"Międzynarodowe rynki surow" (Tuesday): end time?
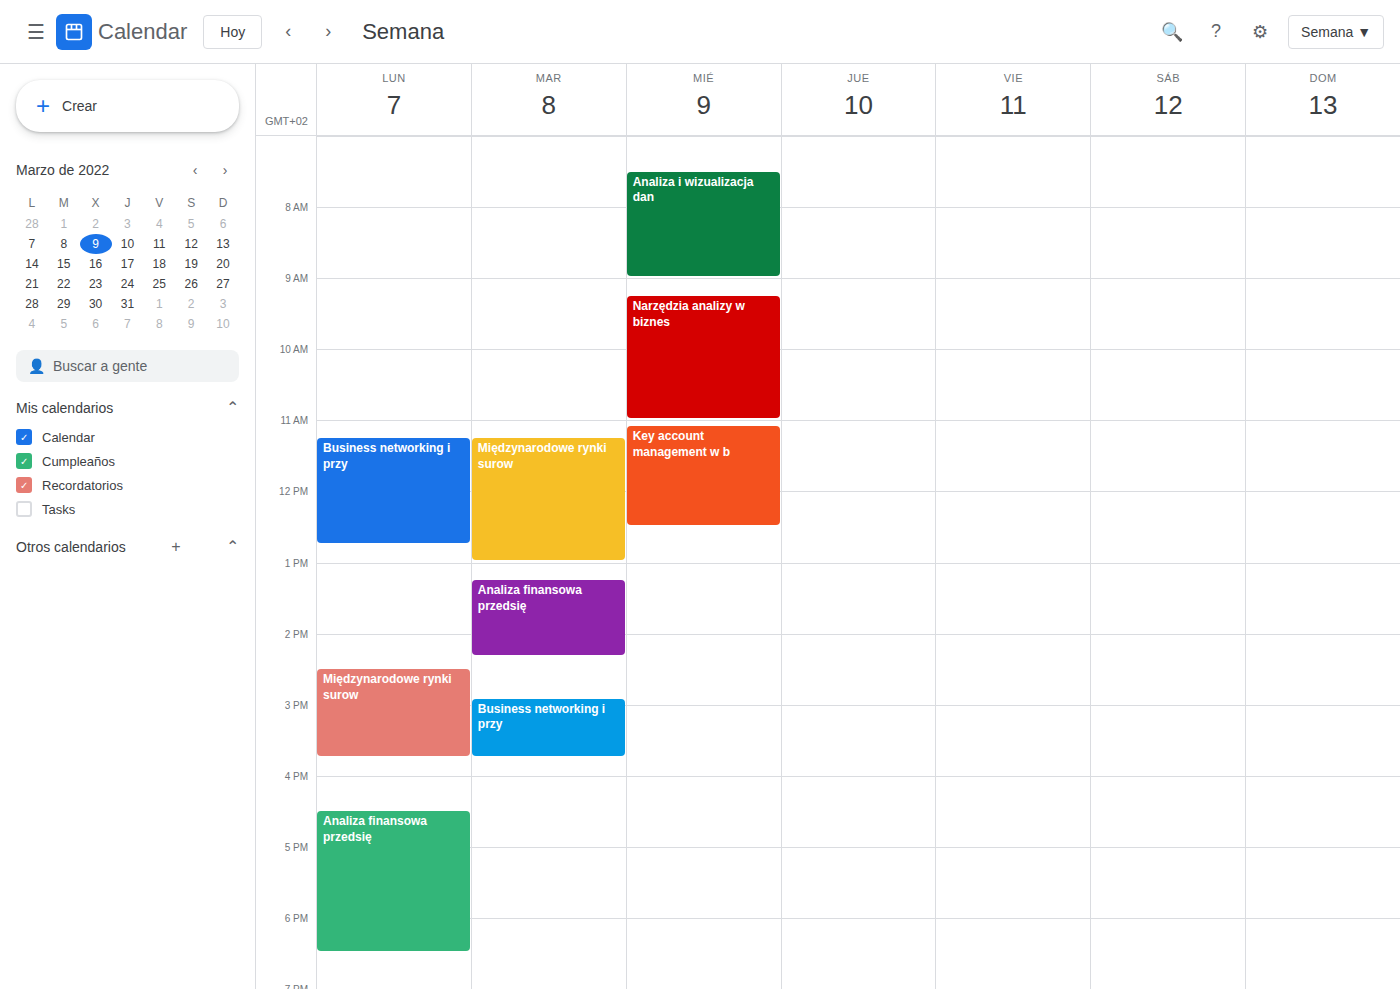
1:00 PM